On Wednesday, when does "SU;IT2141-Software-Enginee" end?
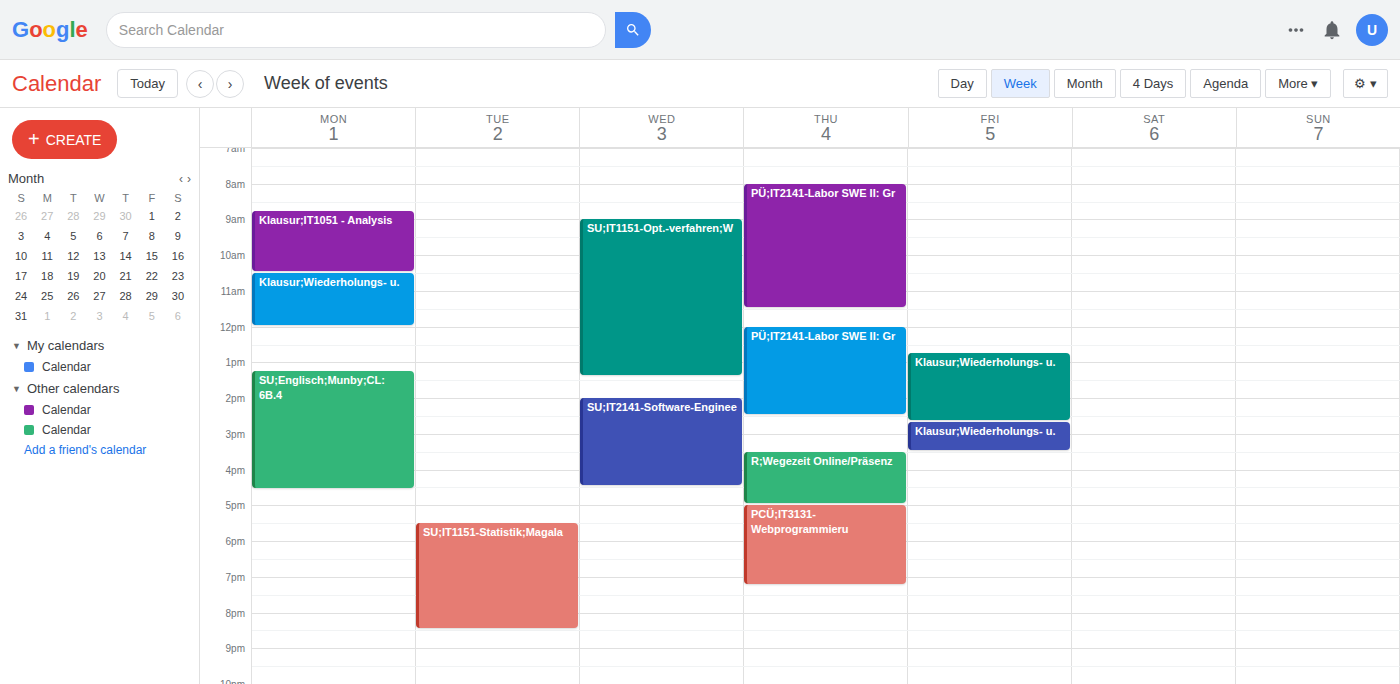
4:30 PM